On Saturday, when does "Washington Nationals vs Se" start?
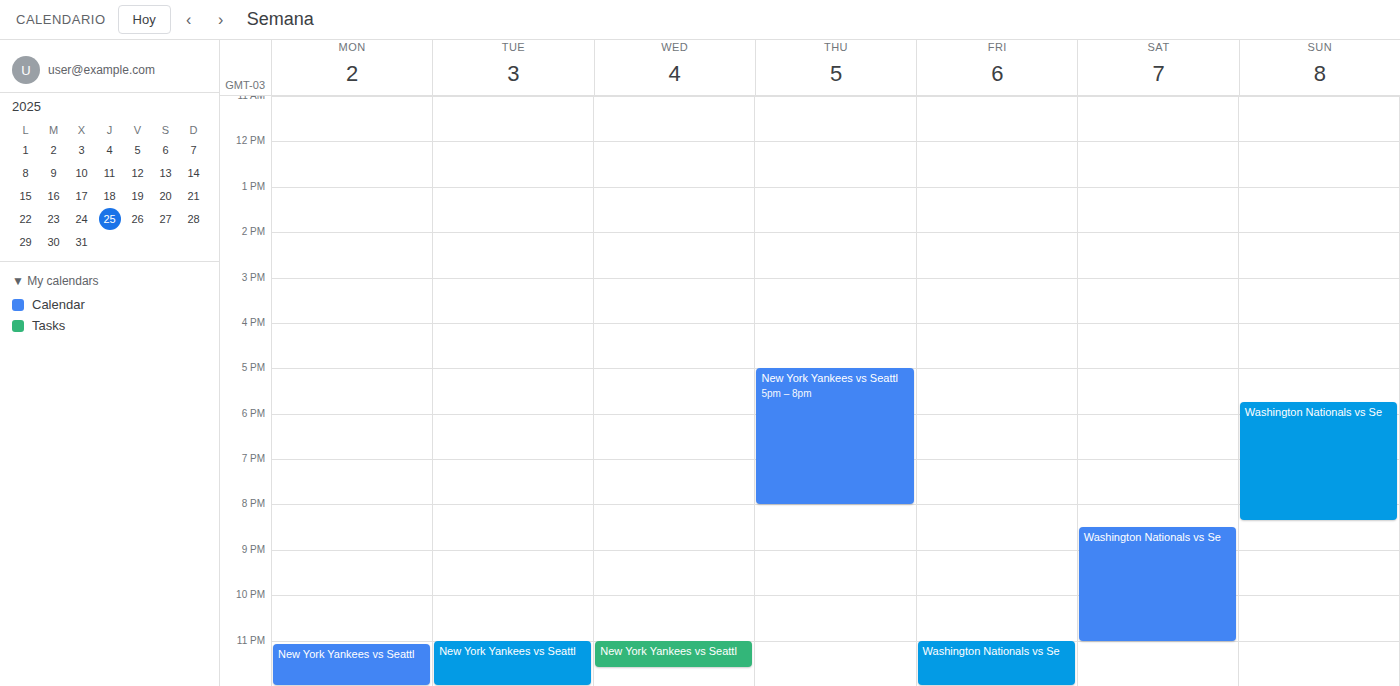
8:30 PM